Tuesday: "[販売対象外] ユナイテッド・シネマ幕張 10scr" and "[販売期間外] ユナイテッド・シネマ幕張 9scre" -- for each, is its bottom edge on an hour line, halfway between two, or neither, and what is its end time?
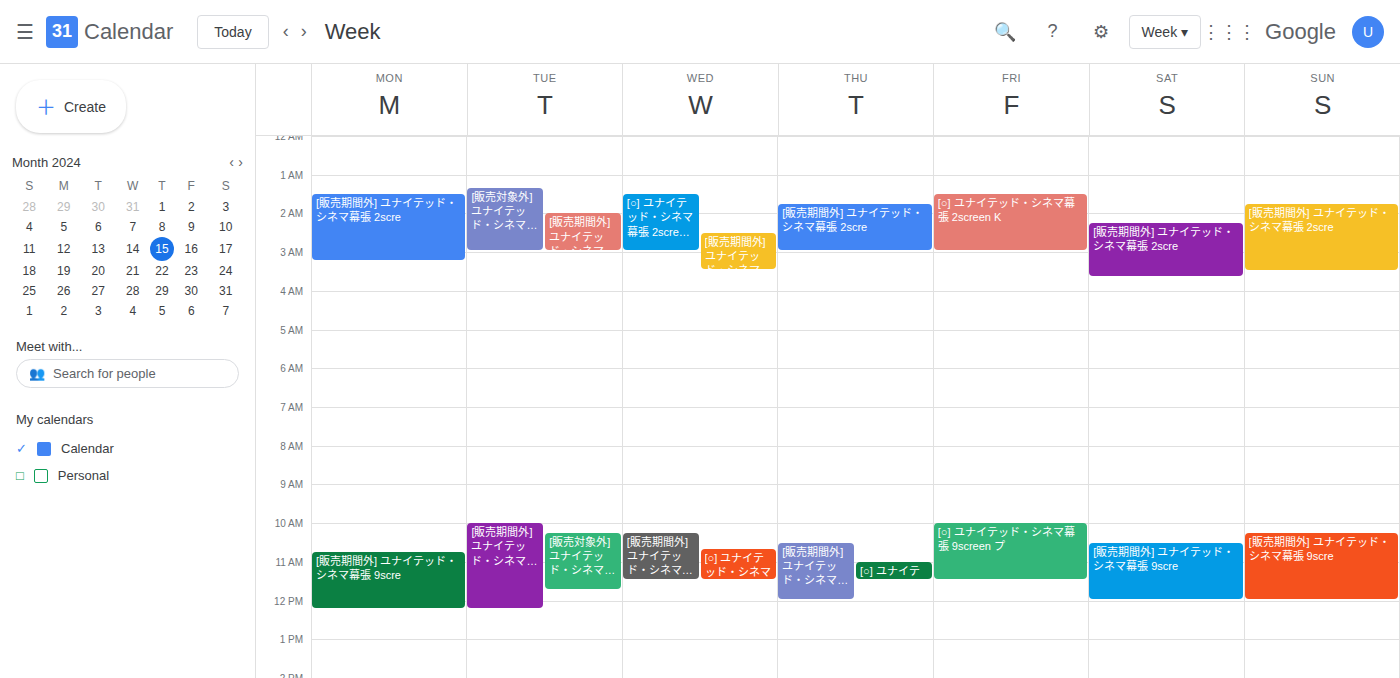
"[販売対象外] ユナイテッド・シネマ幕張 10scr": 11:45 AM, neither: three quarters of the way from the 11 AM line to the 12 PM line. "[販売期間外] ユナイテッド・シネマ幕張 9scre": 12:15 PM, neither: a quarter of the way from the 12 PM line to the 1 PM line.